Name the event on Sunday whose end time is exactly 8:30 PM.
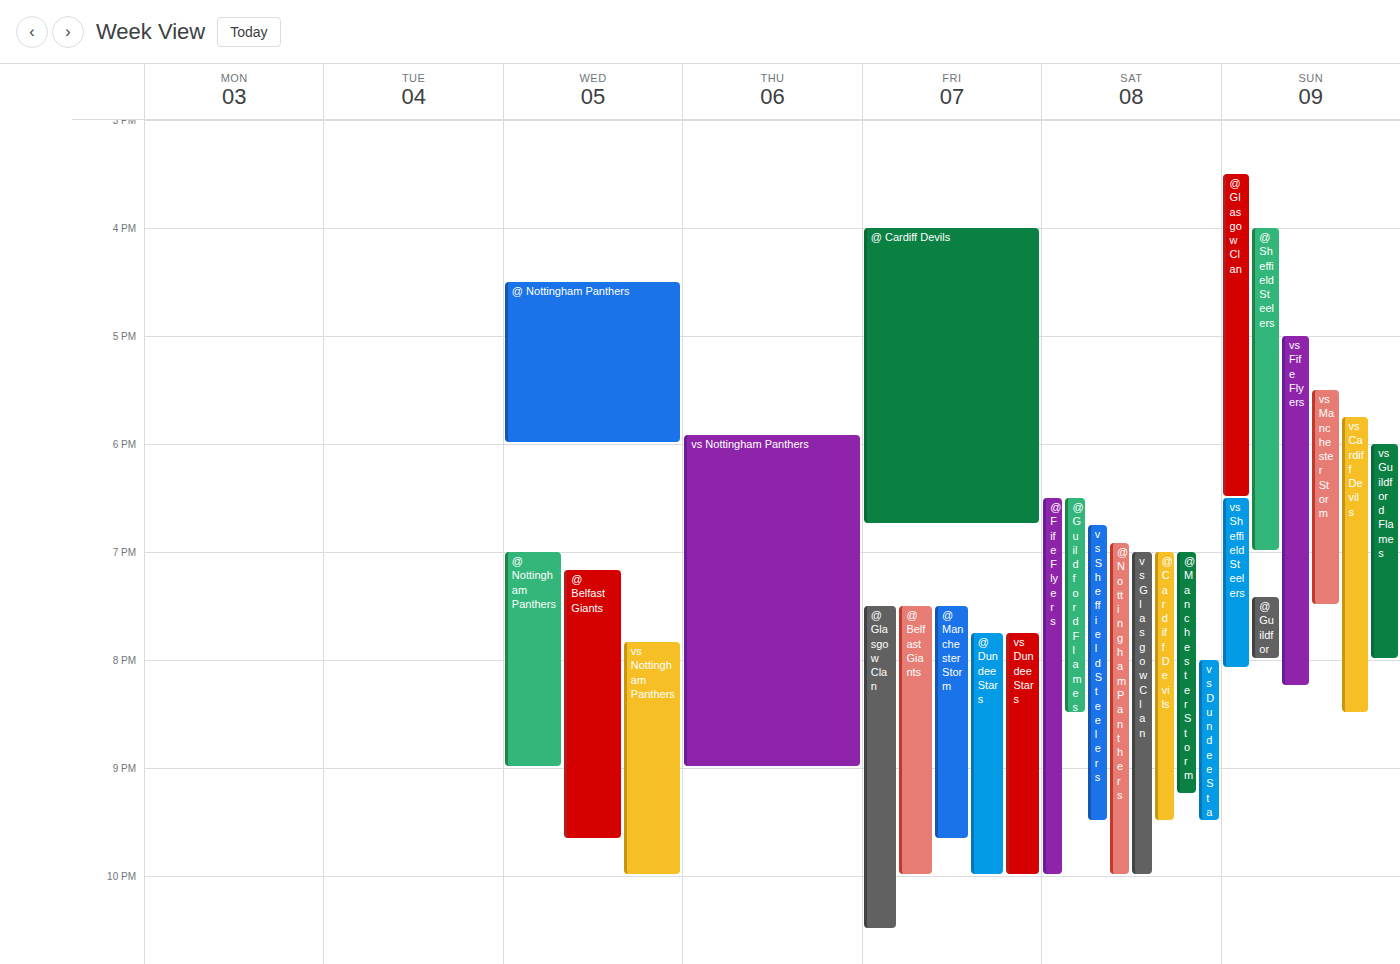
"vs Cardiff Devils"